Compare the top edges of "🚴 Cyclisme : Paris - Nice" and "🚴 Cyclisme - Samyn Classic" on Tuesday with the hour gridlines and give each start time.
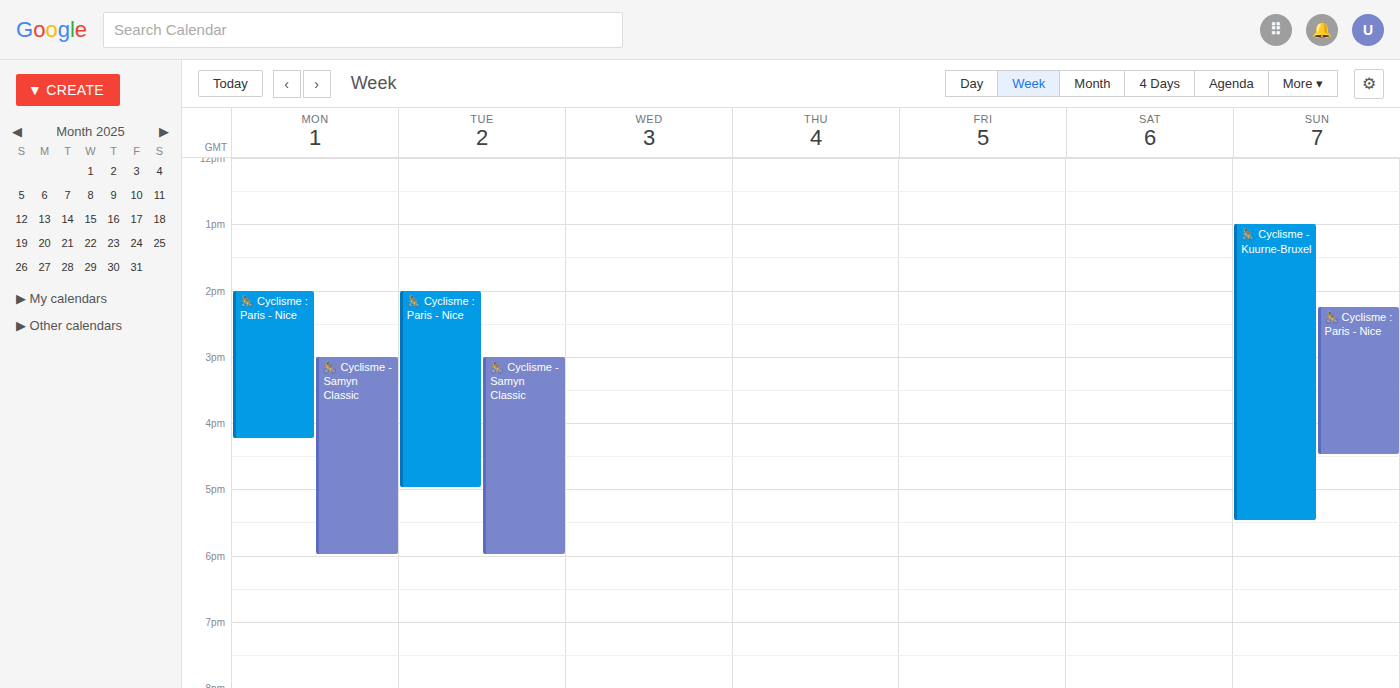
"🚴 Cyclisme : Paris - Nice": 2:00 PM, exactly on the 2 PM line. "🚴 Cyclisme - Samyn Classic": 3:00 PM, exactly on the 3 PM line.